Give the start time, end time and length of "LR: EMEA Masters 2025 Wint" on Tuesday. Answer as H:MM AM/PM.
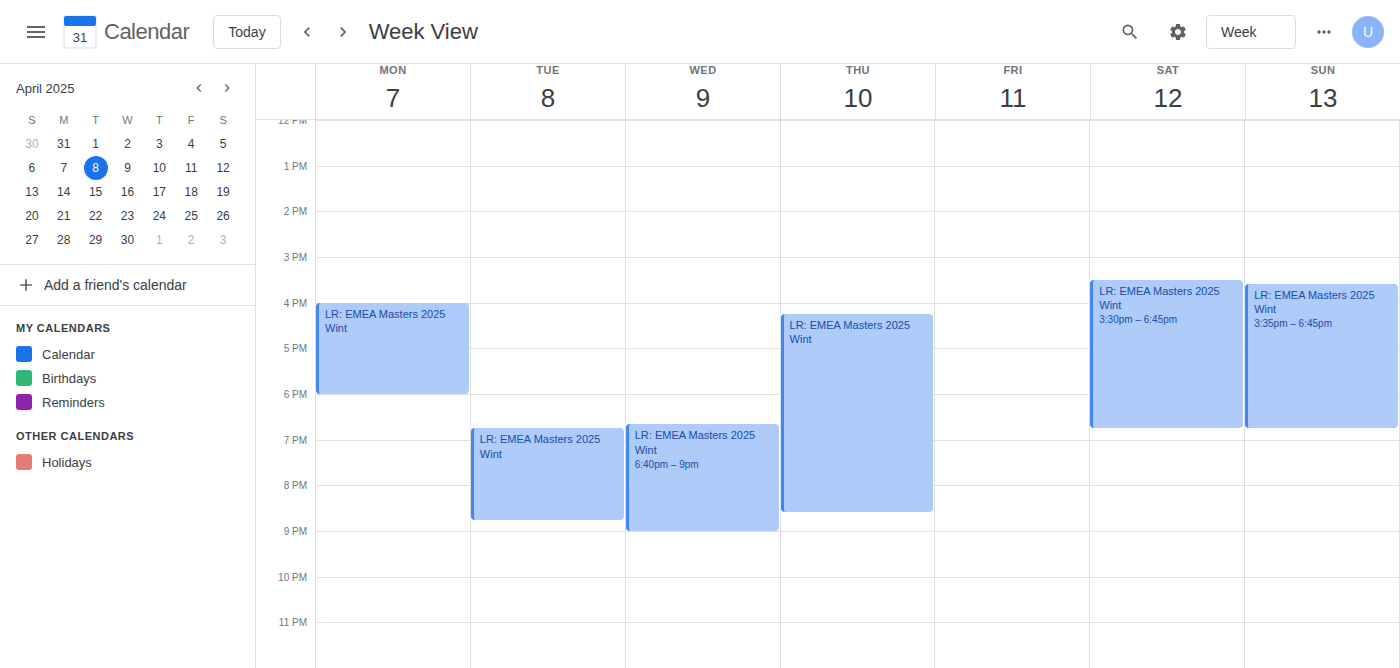
6:45 PM to 8:45 PM, 2 hours